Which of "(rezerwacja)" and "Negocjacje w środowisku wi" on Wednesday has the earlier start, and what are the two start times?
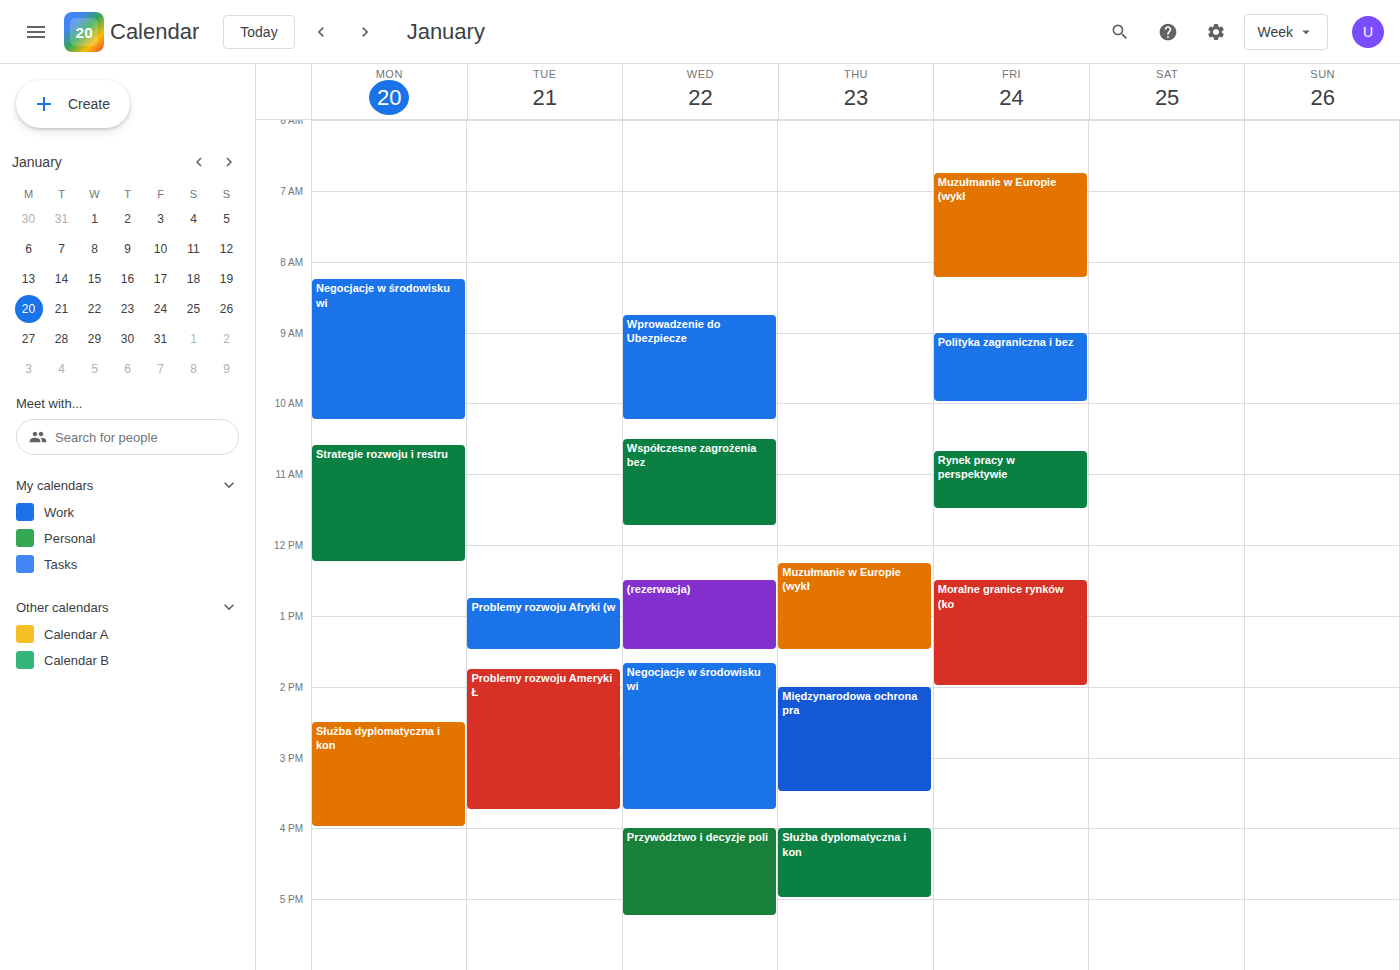
"(rezerwacja)" 12:30 PM; "Negocjacje w środowisku wi" 1:40 PM.